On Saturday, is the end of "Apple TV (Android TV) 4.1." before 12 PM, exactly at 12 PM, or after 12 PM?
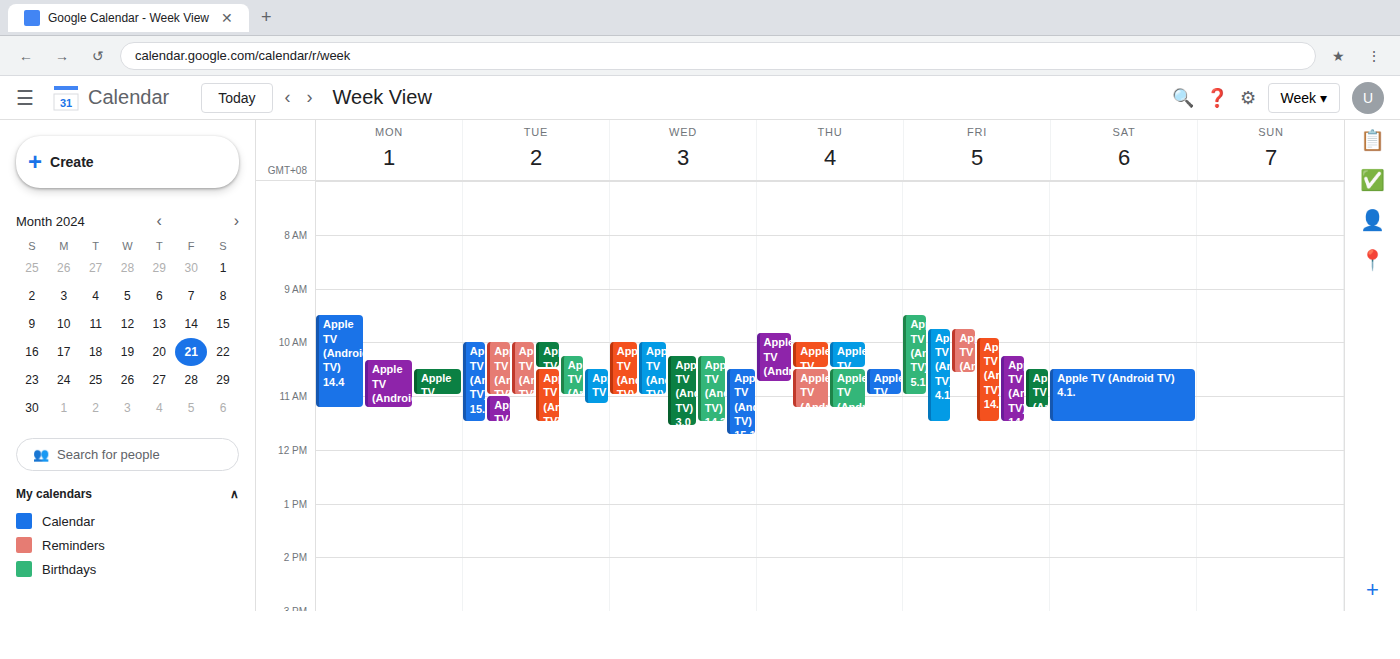
11:30 AM -- before 12 PM, 30 minutes above the 12 PM line.